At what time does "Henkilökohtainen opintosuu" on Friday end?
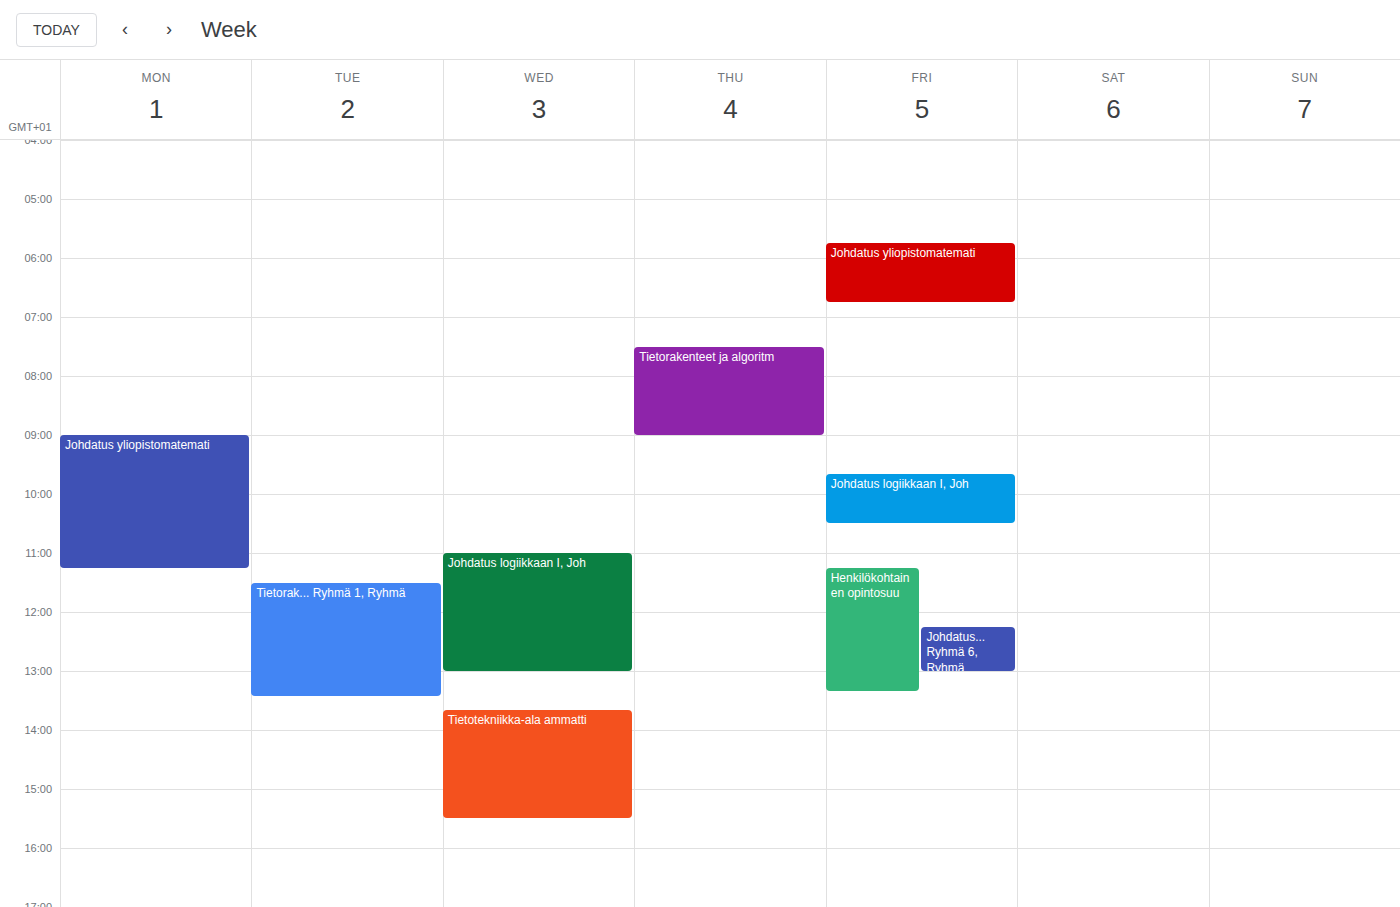
1:20 PM